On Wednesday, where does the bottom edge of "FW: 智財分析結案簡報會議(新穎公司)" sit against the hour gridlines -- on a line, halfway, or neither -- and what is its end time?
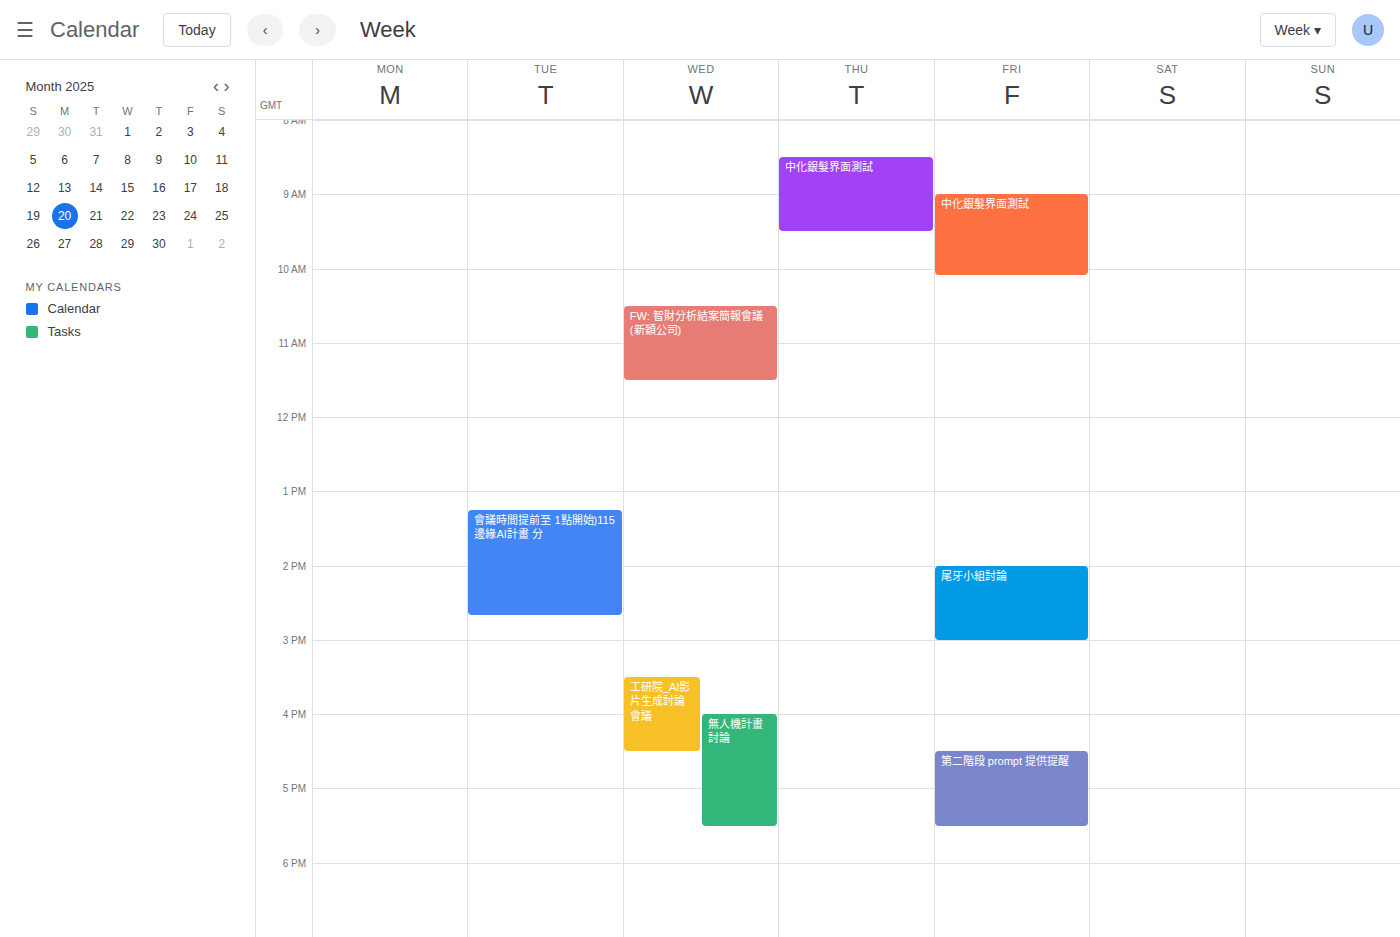
11:30 AM -- halfway between the 11 AM and 12 PM lines.